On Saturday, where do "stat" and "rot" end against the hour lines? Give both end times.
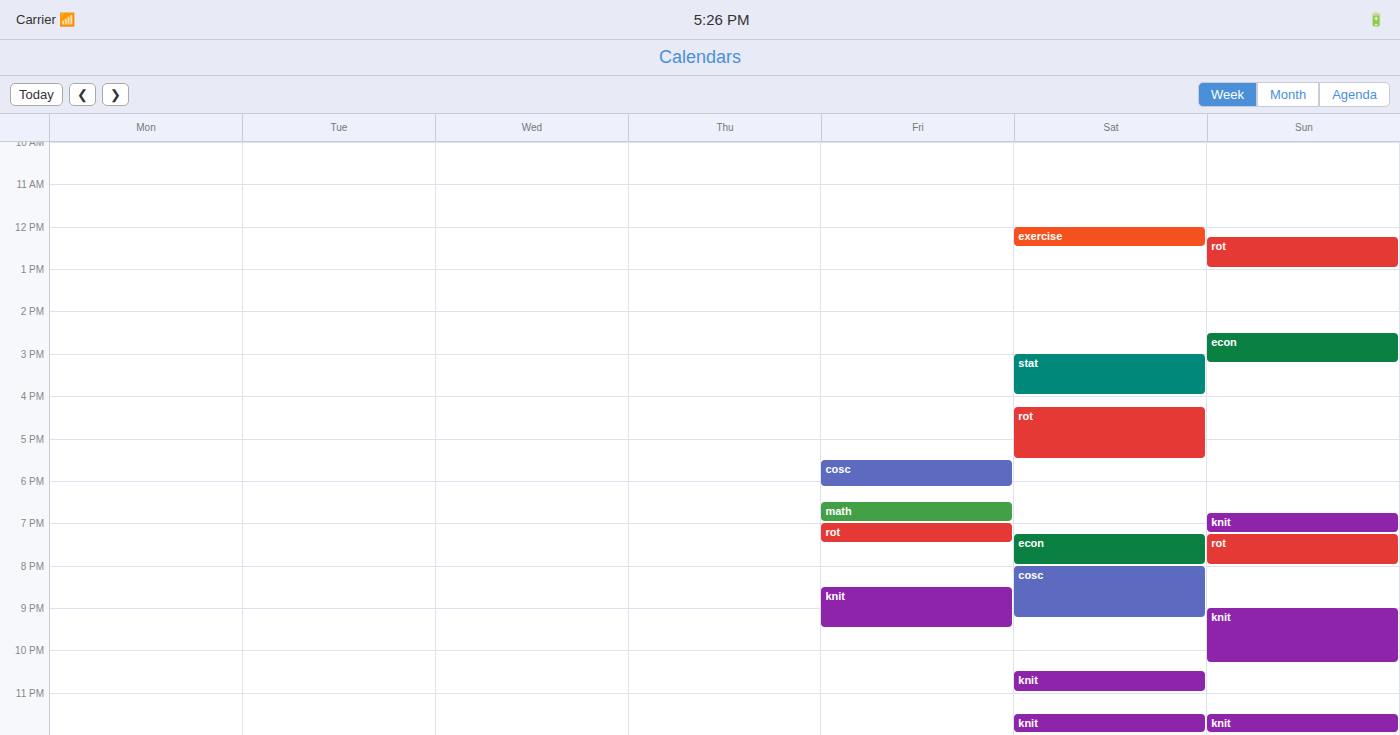
"stat": 4:00 PM, exactly on the 4 PM line. "rot": 5:30 PM, halfway between the 5 PM and 6 PM lines.